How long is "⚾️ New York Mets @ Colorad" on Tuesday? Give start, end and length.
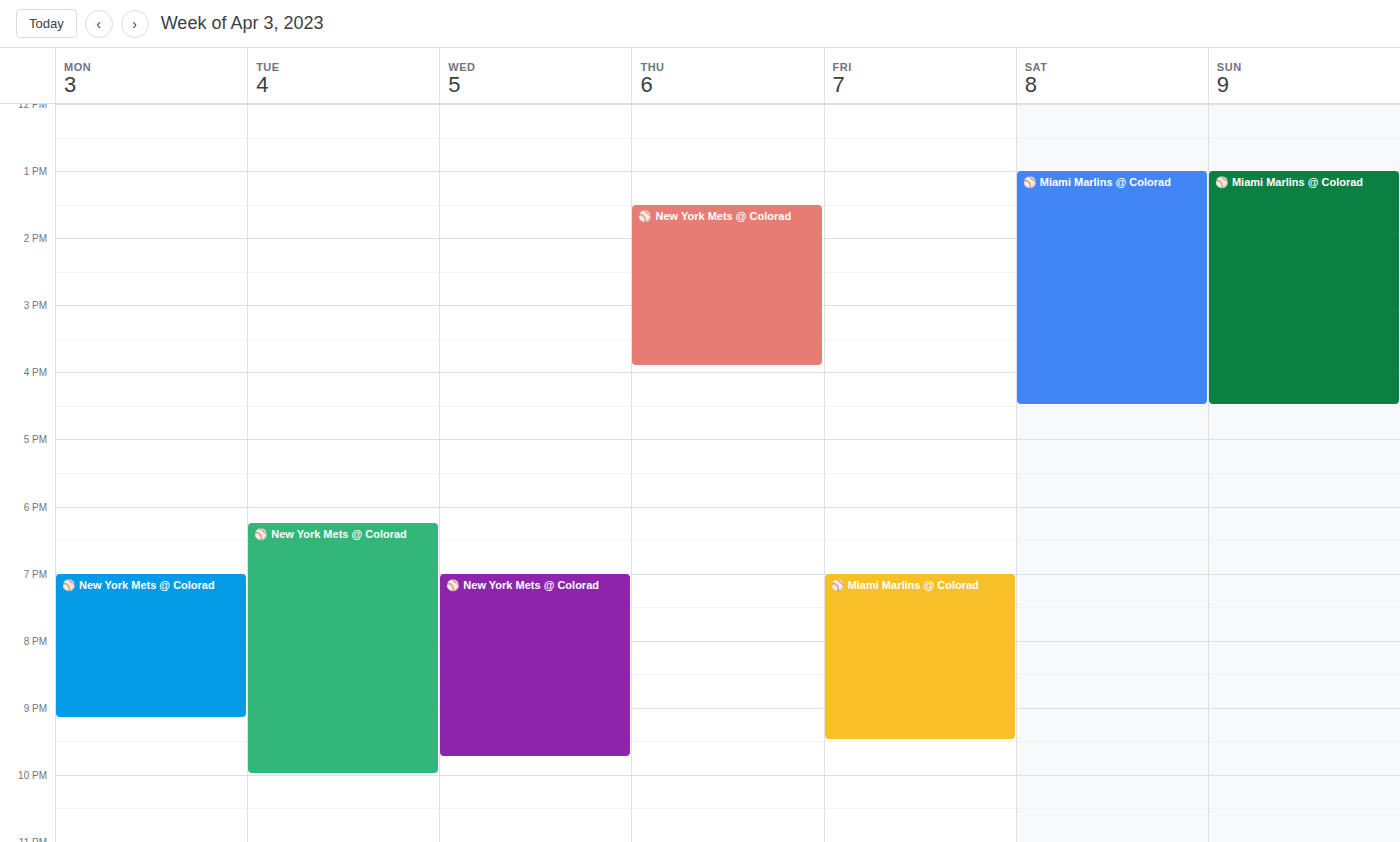
6:15 PM to 10:00 PM, 3 hours 45 minutes